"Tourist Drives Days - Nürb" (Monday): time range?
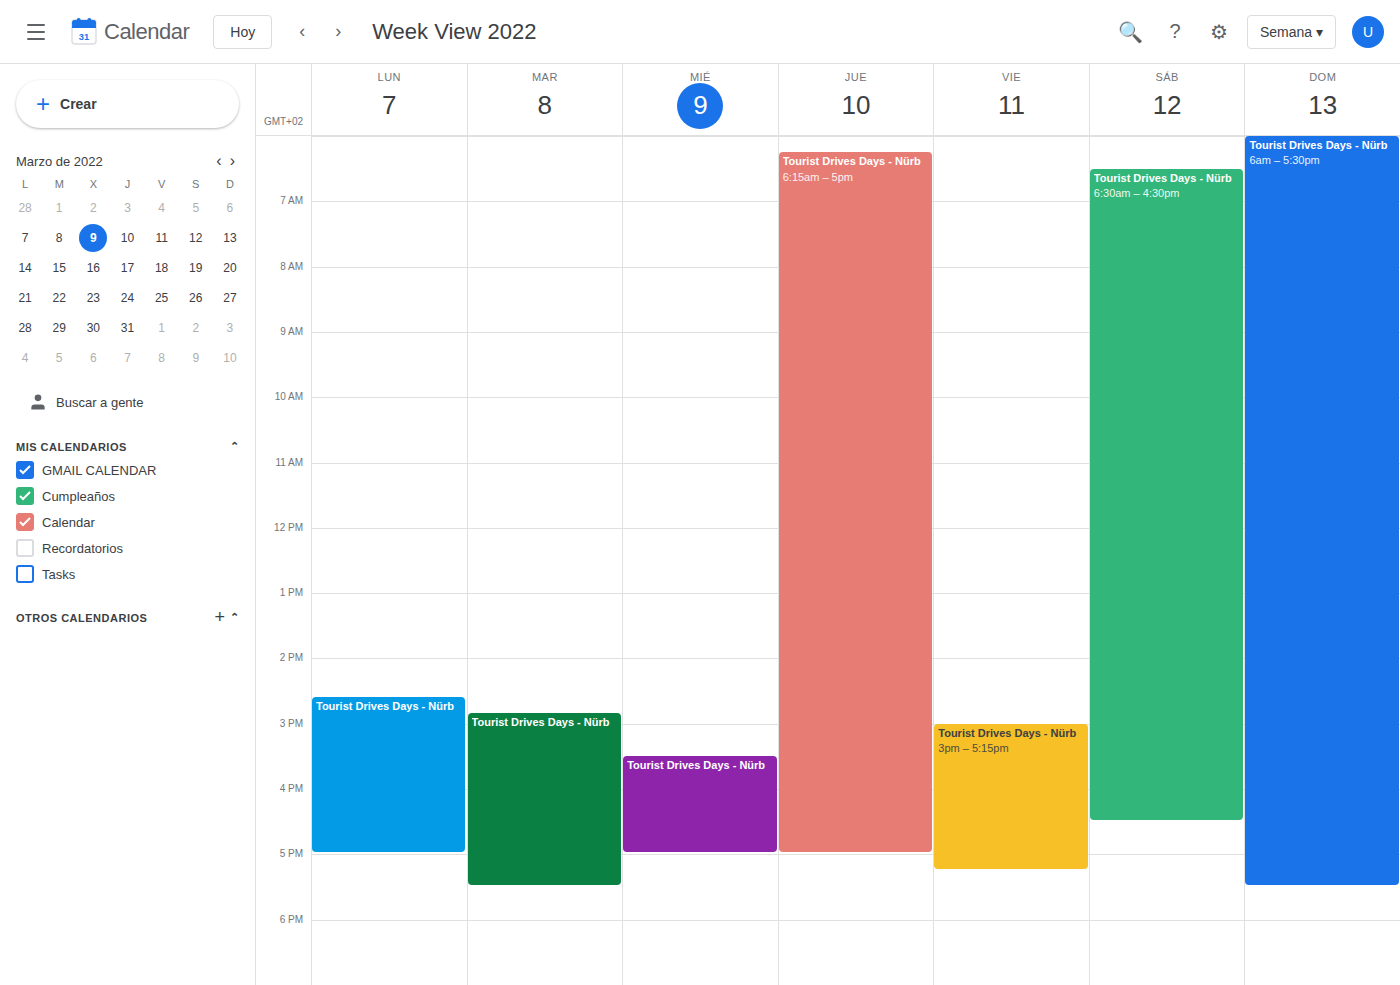
2:35 PM to 5:00 PM